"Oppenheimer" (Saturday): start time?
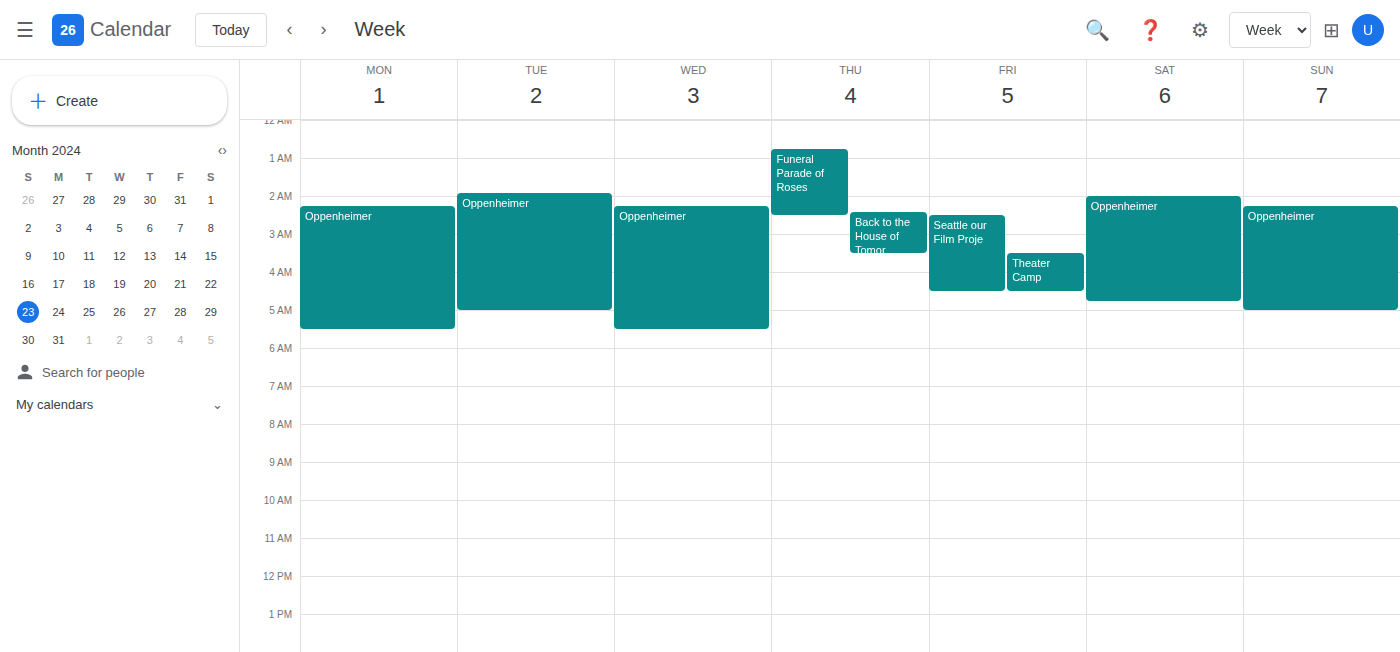
2:00 AM